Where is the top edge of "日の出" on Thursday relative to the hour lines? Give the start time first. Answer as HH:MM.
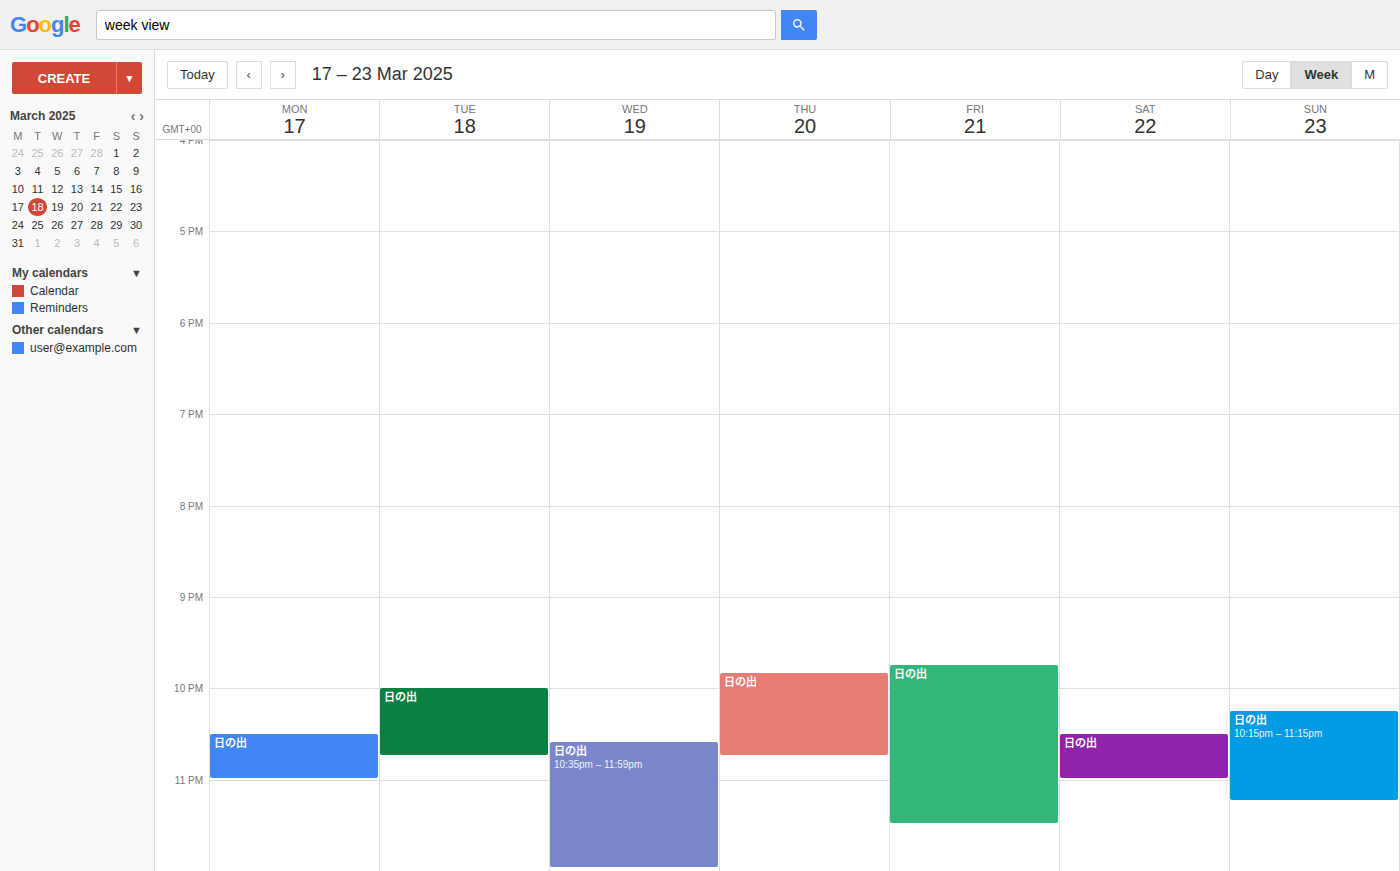
21:50 -- neither: 50 minutes below the 21:00 line and 10 minutes above the 22:00 line.